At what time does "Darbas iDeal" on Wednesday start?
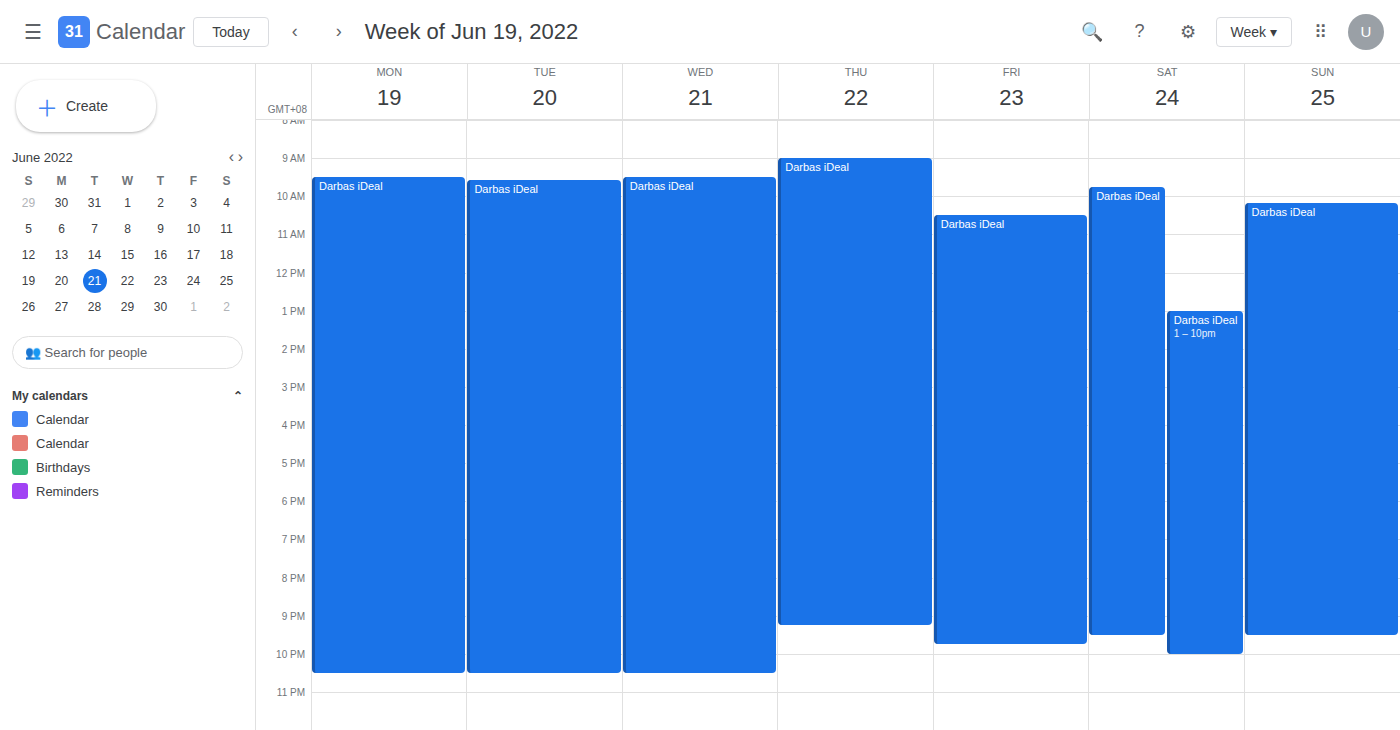
09:30